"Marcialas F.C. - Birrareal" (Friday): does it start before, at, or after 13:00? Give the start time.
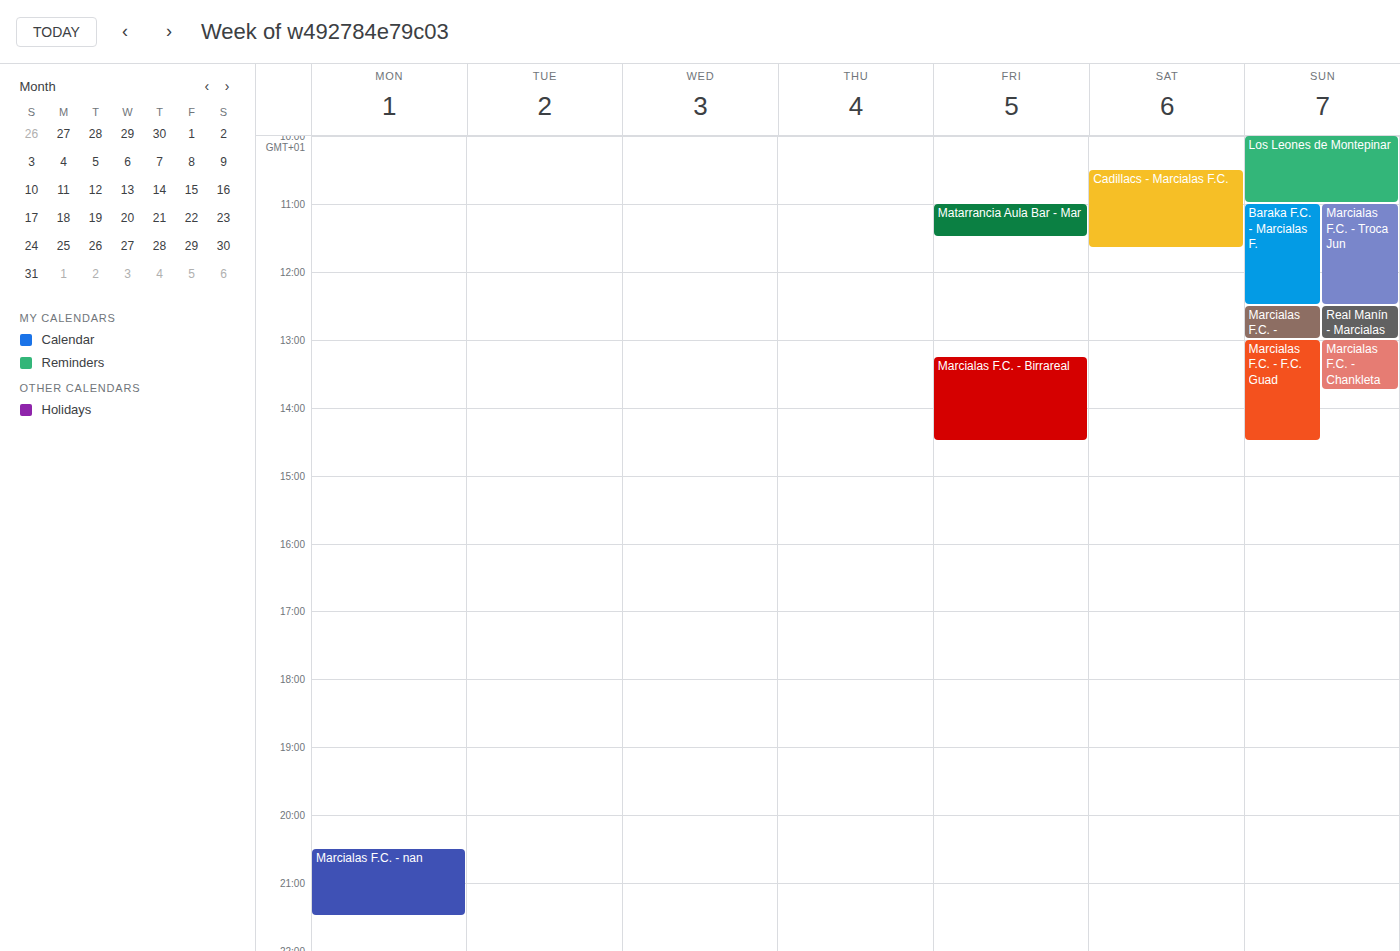
13:15 -- after 13:00, 15 minutes below the 13:00 line.